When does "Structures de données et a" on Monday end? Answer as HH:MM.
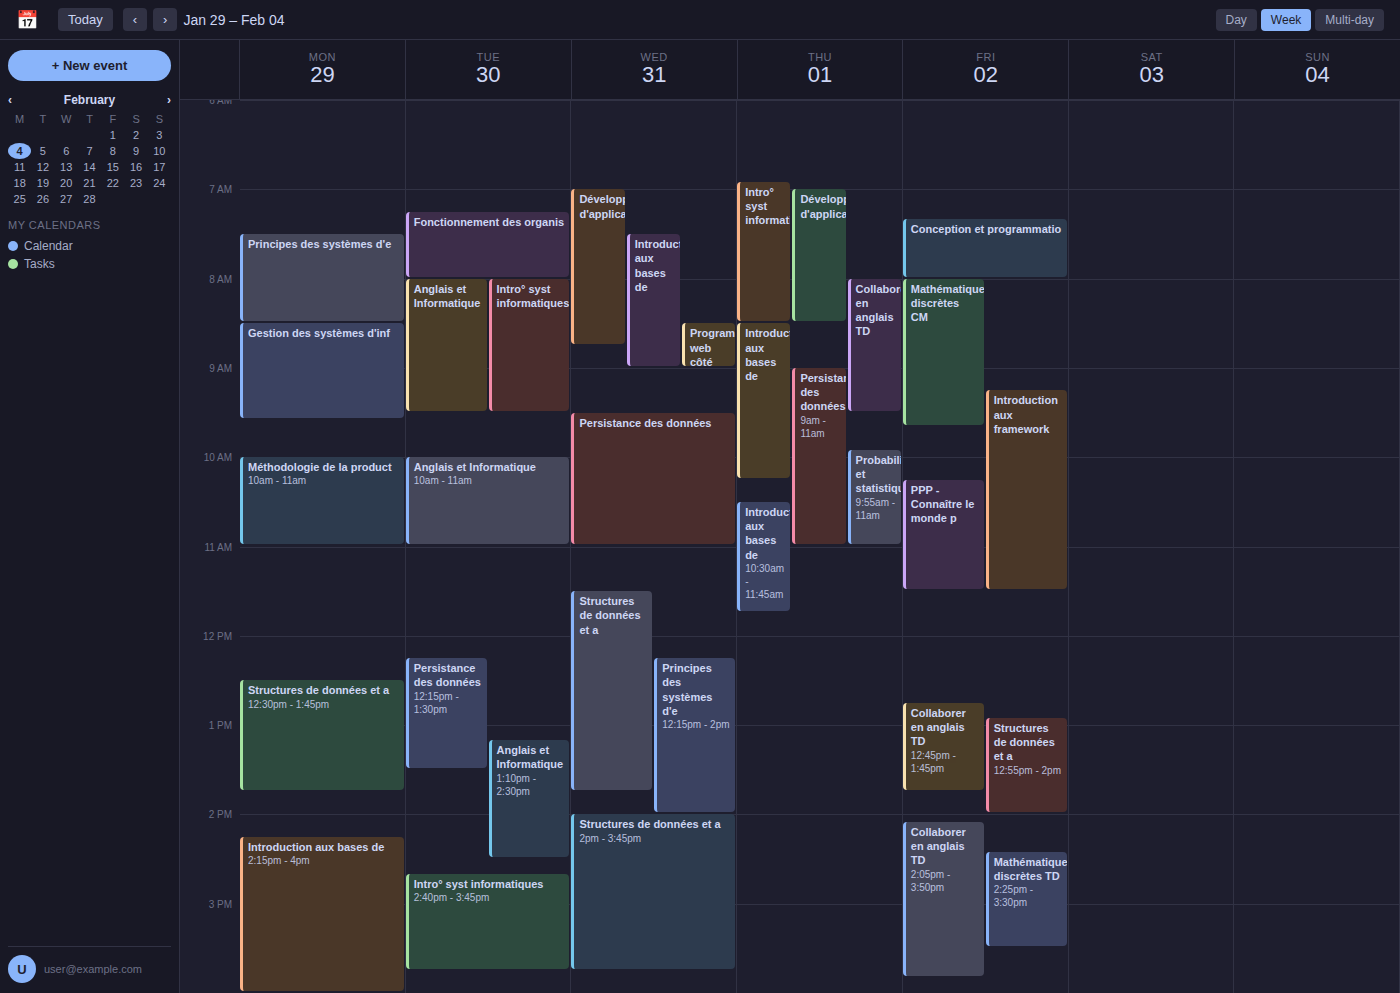
13:45